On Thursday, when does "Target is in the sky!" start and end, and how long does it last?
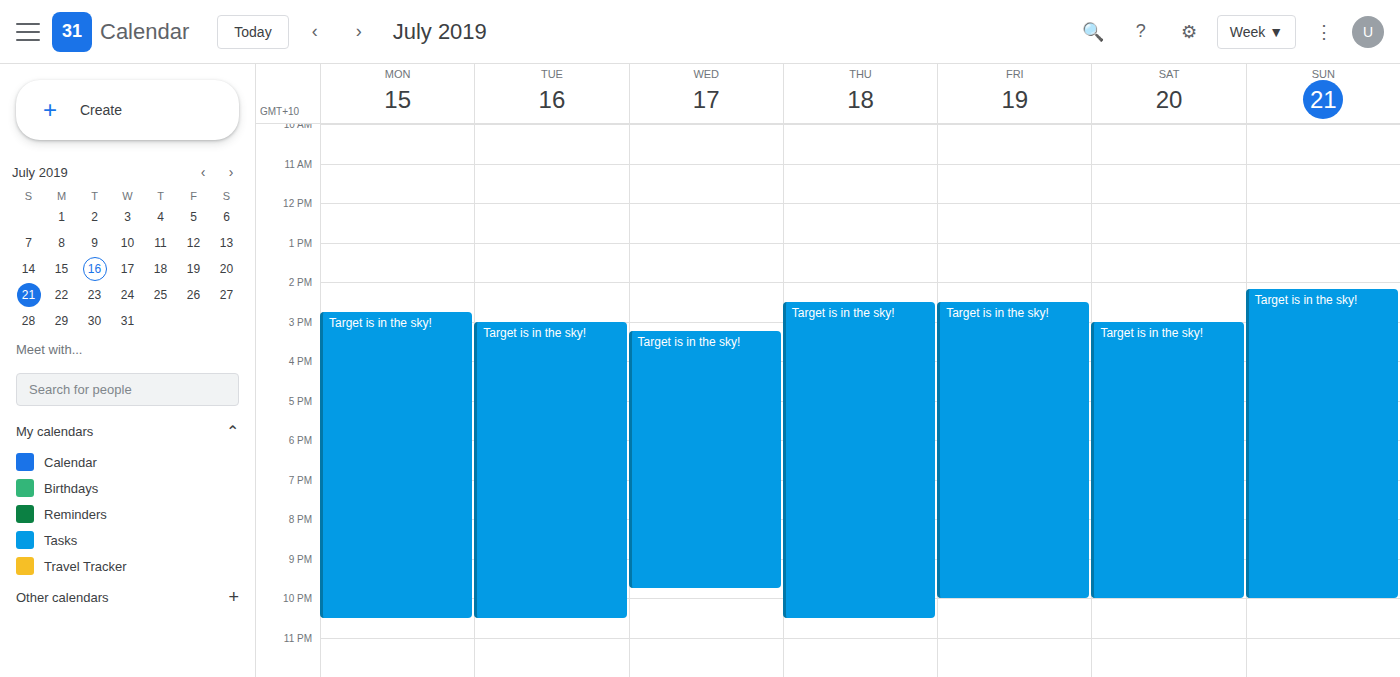
2:30 PM to 10:30 PM, 8 hours